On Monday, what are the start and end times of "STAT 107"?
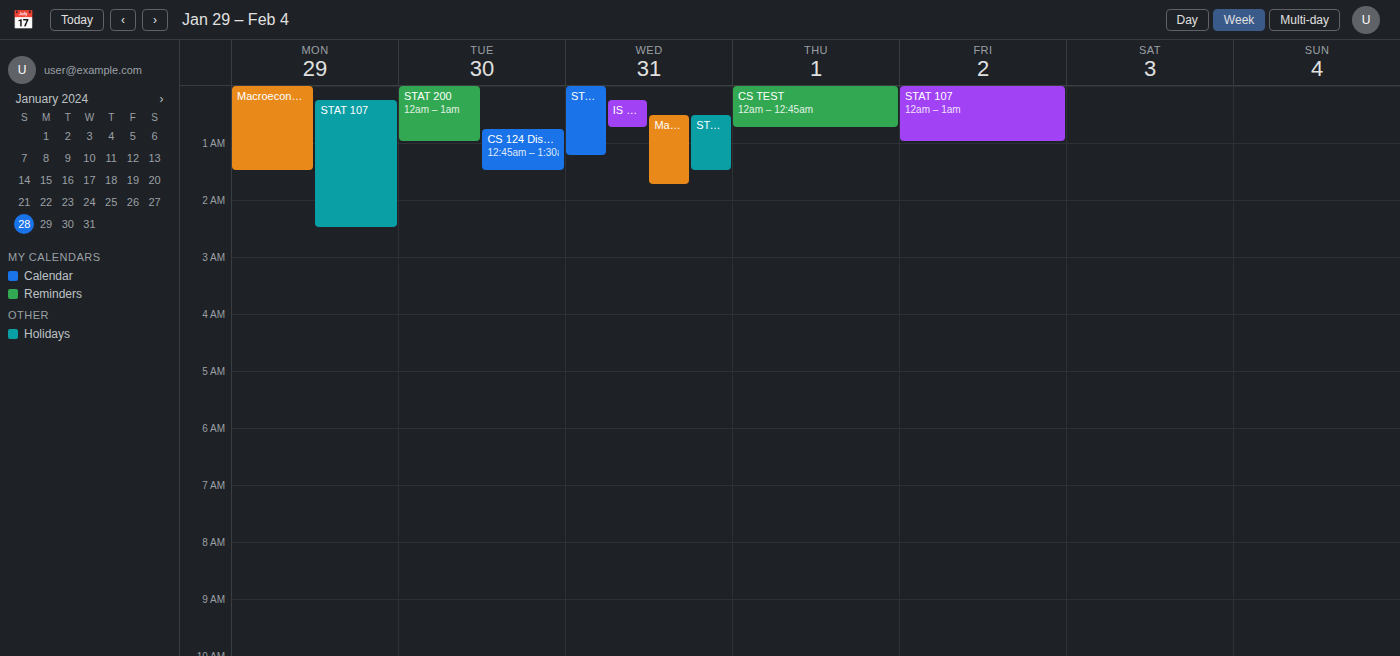
12:15 AM to 2:30 AM